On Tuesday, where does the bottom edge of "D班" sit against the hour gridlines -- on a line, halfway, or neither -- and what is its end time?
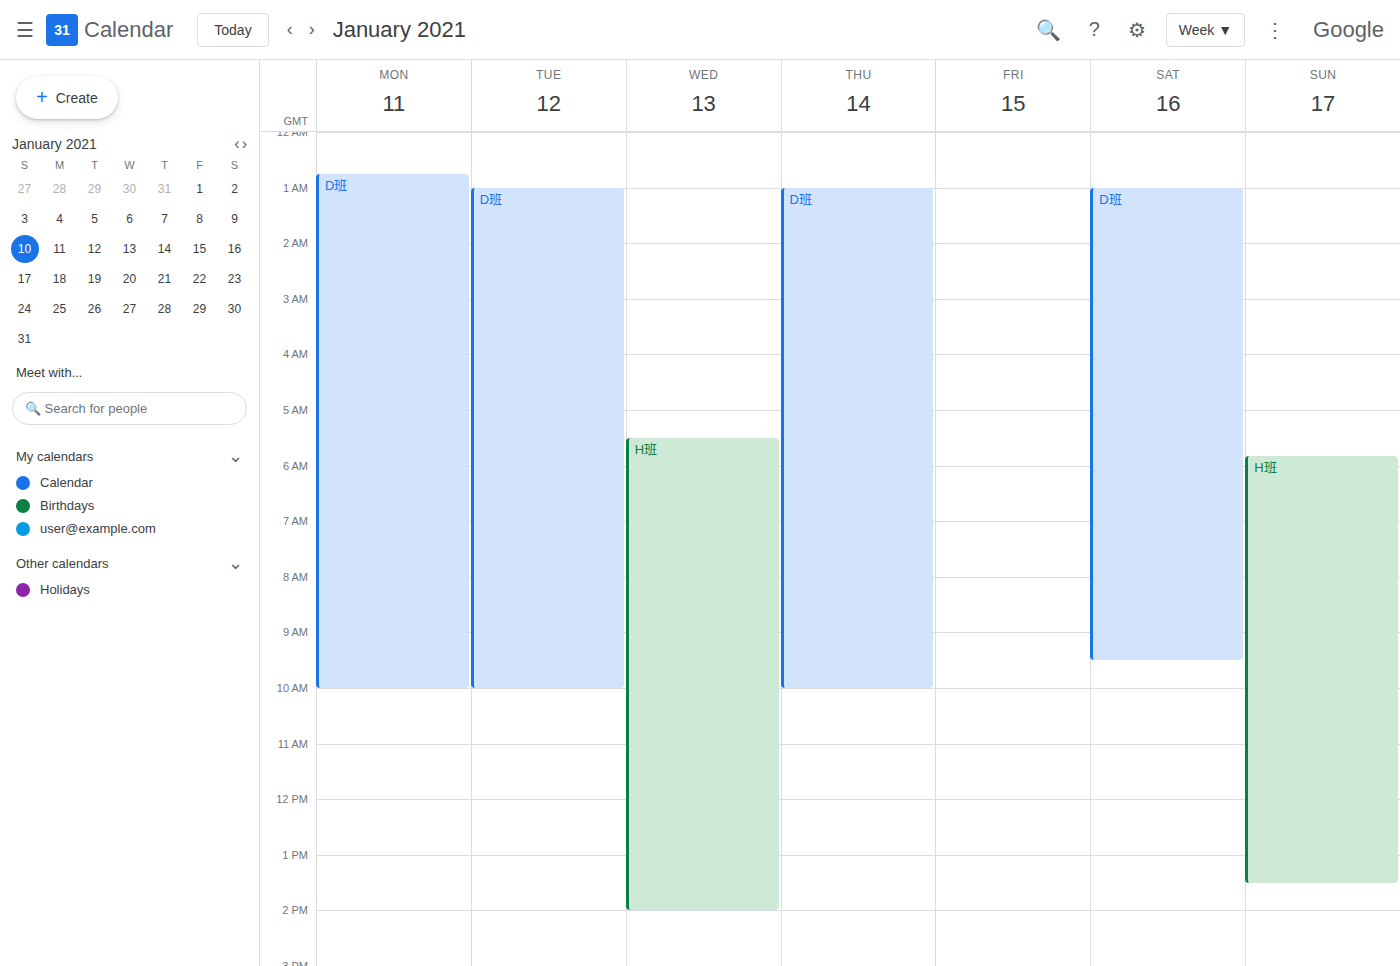
10:00 AM -- exactly on the 10 AM line.